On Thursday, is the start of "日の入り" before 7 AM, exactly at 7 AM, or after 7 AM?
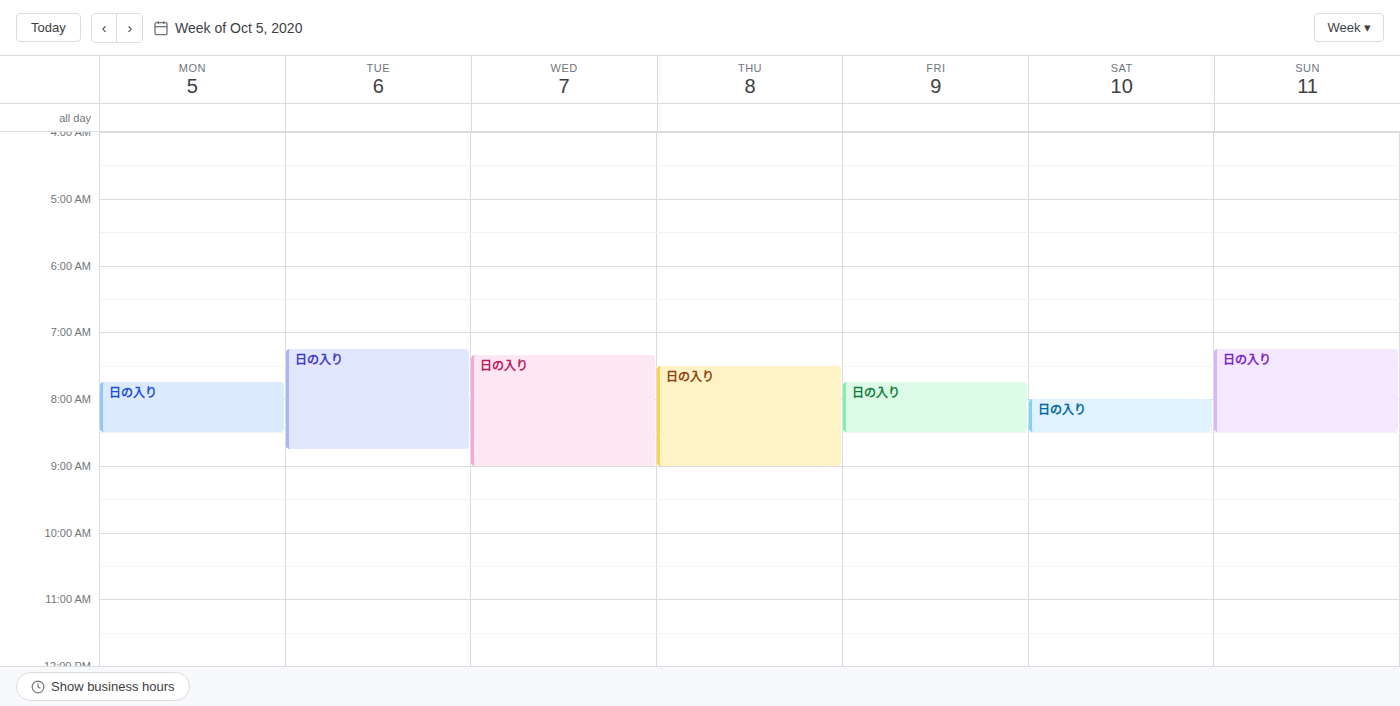
7:30 AM -- after 7 AM, 30 minutes below the 7 AM line.